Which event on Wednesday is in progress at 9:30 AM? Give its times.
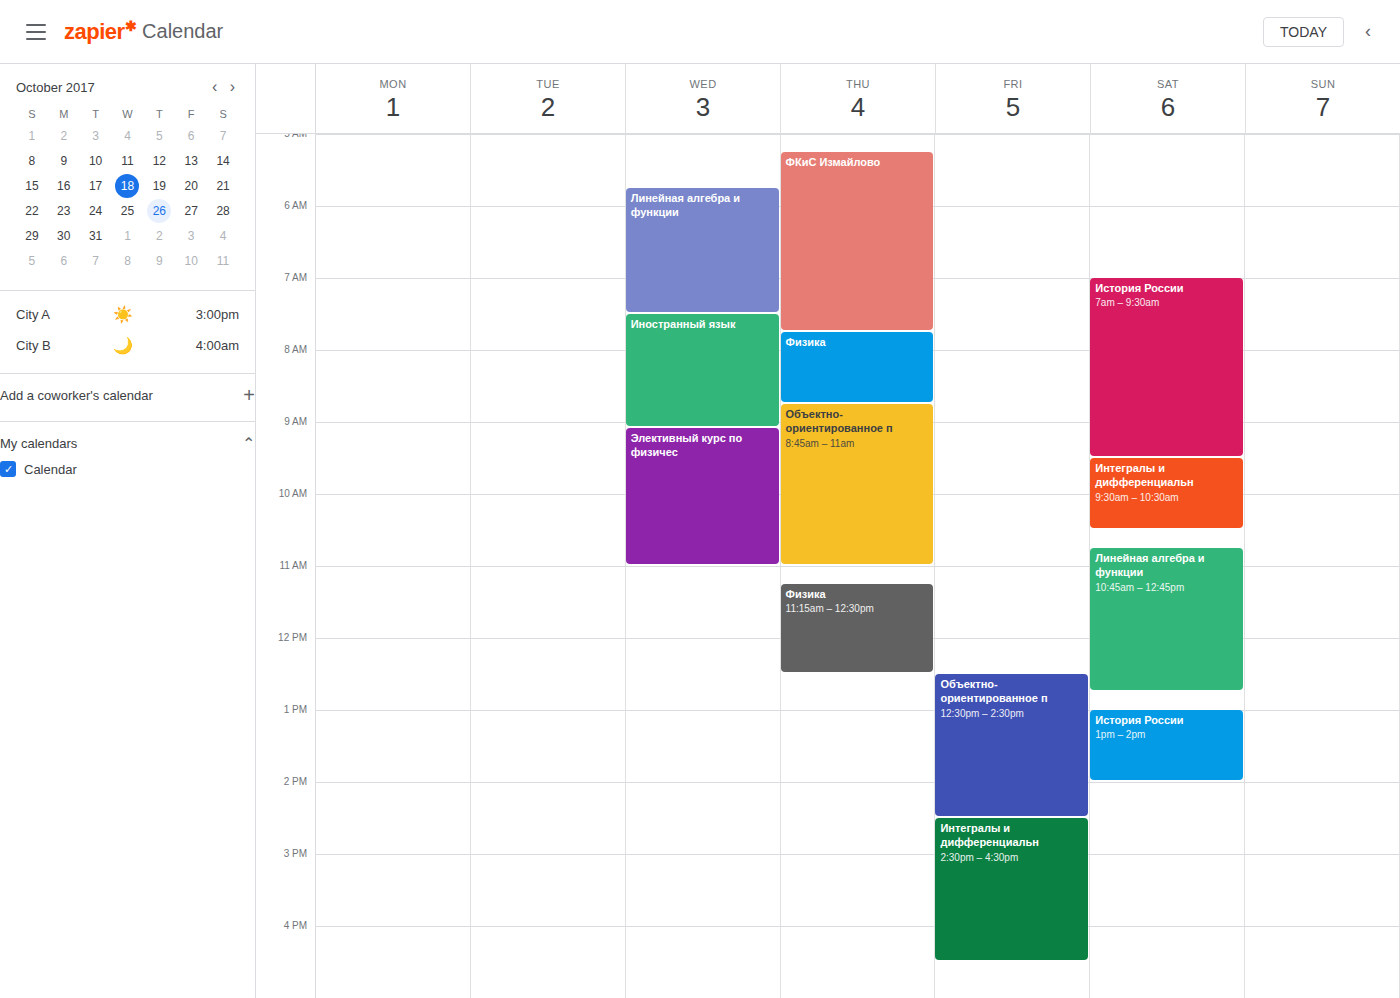
"Элективный курс по физичес", 9:05 AM to 11:00 AM